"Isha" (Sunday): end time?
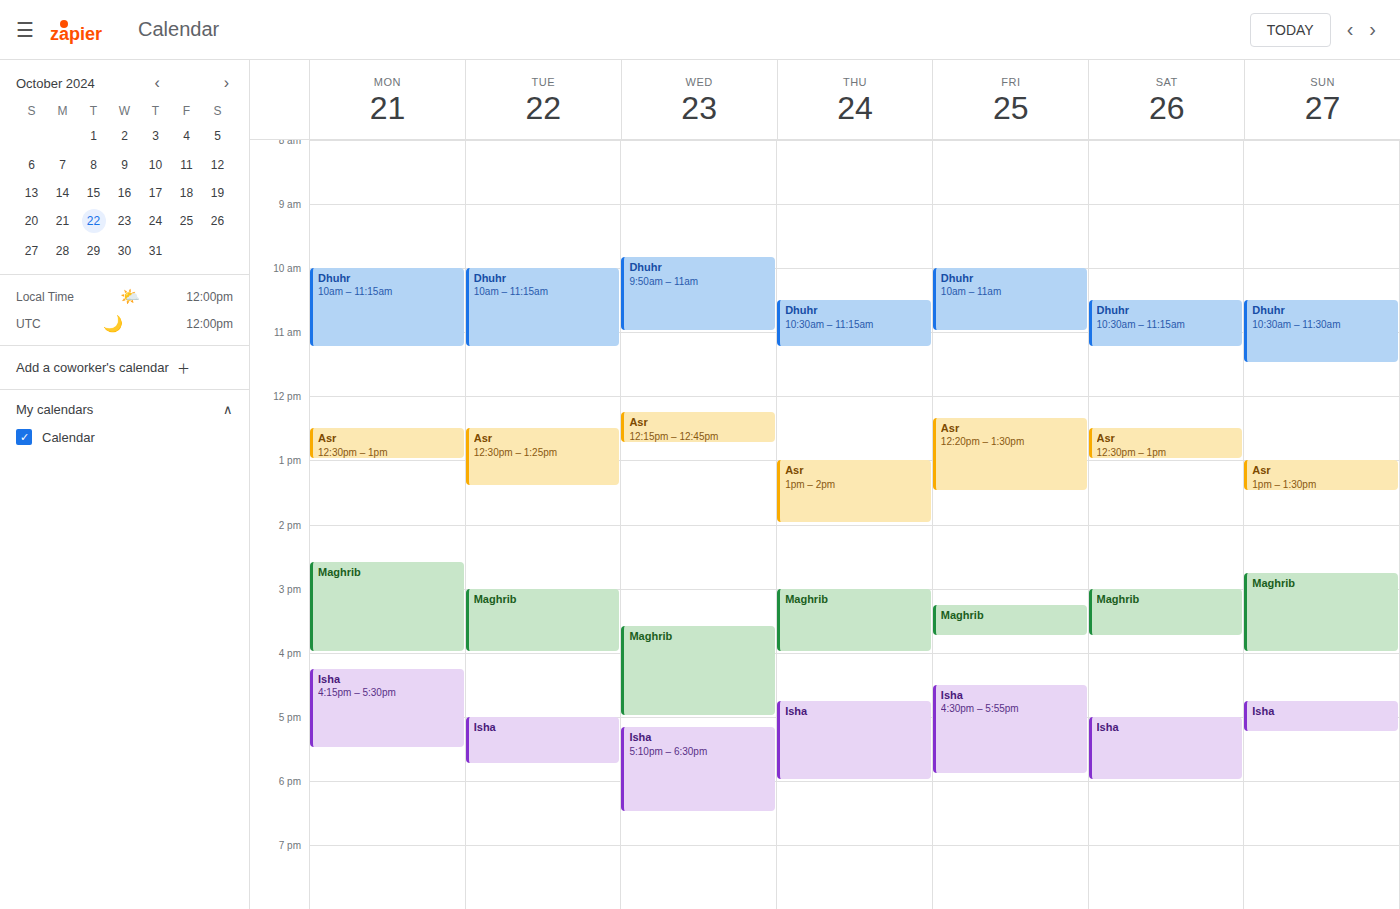
17:15